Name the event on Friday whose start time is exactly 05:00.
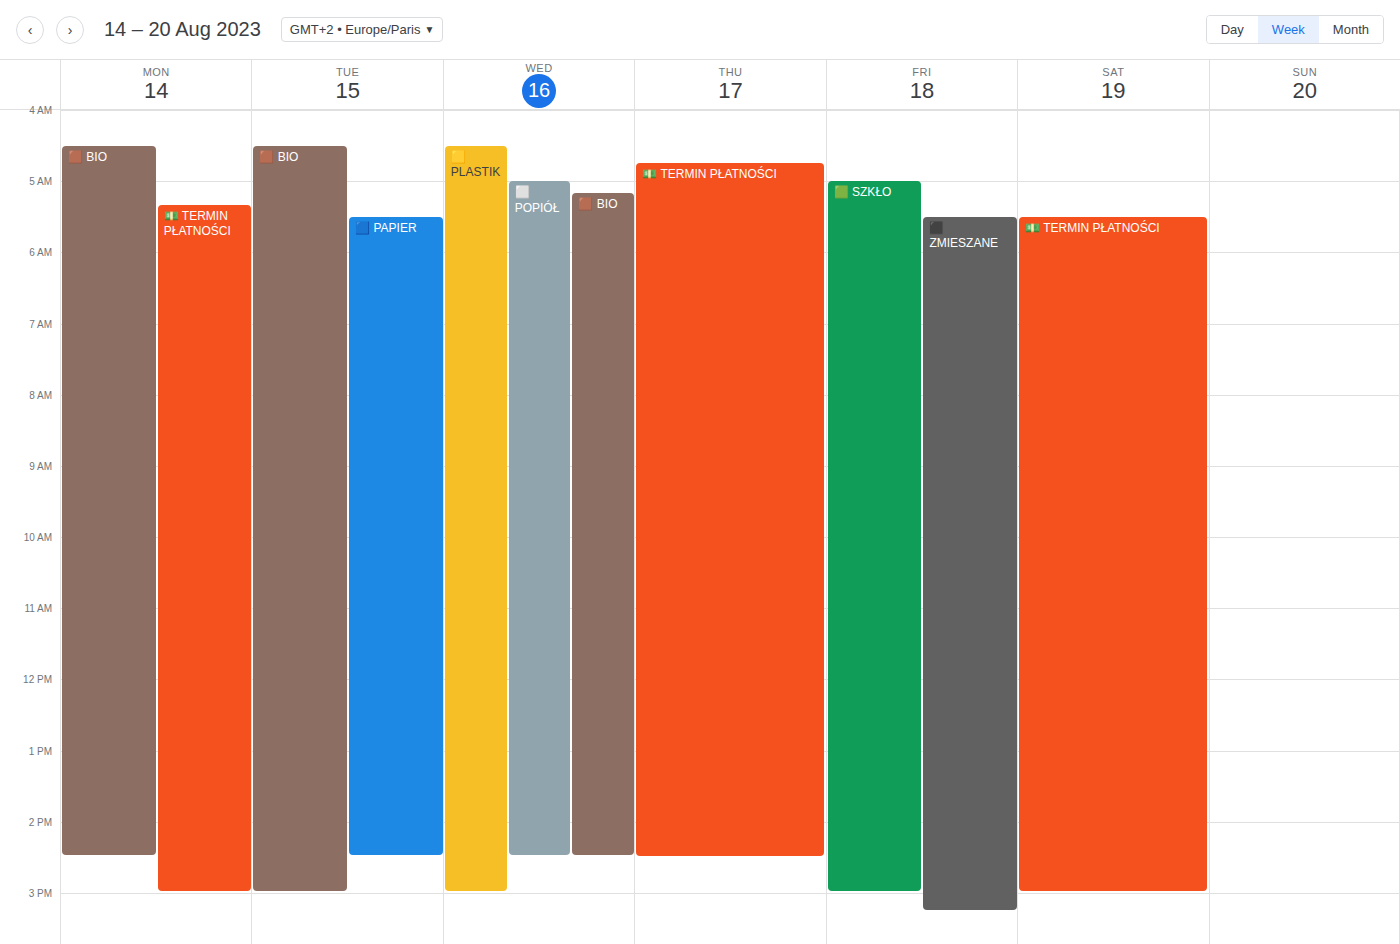
"🟩 SZKŁO"